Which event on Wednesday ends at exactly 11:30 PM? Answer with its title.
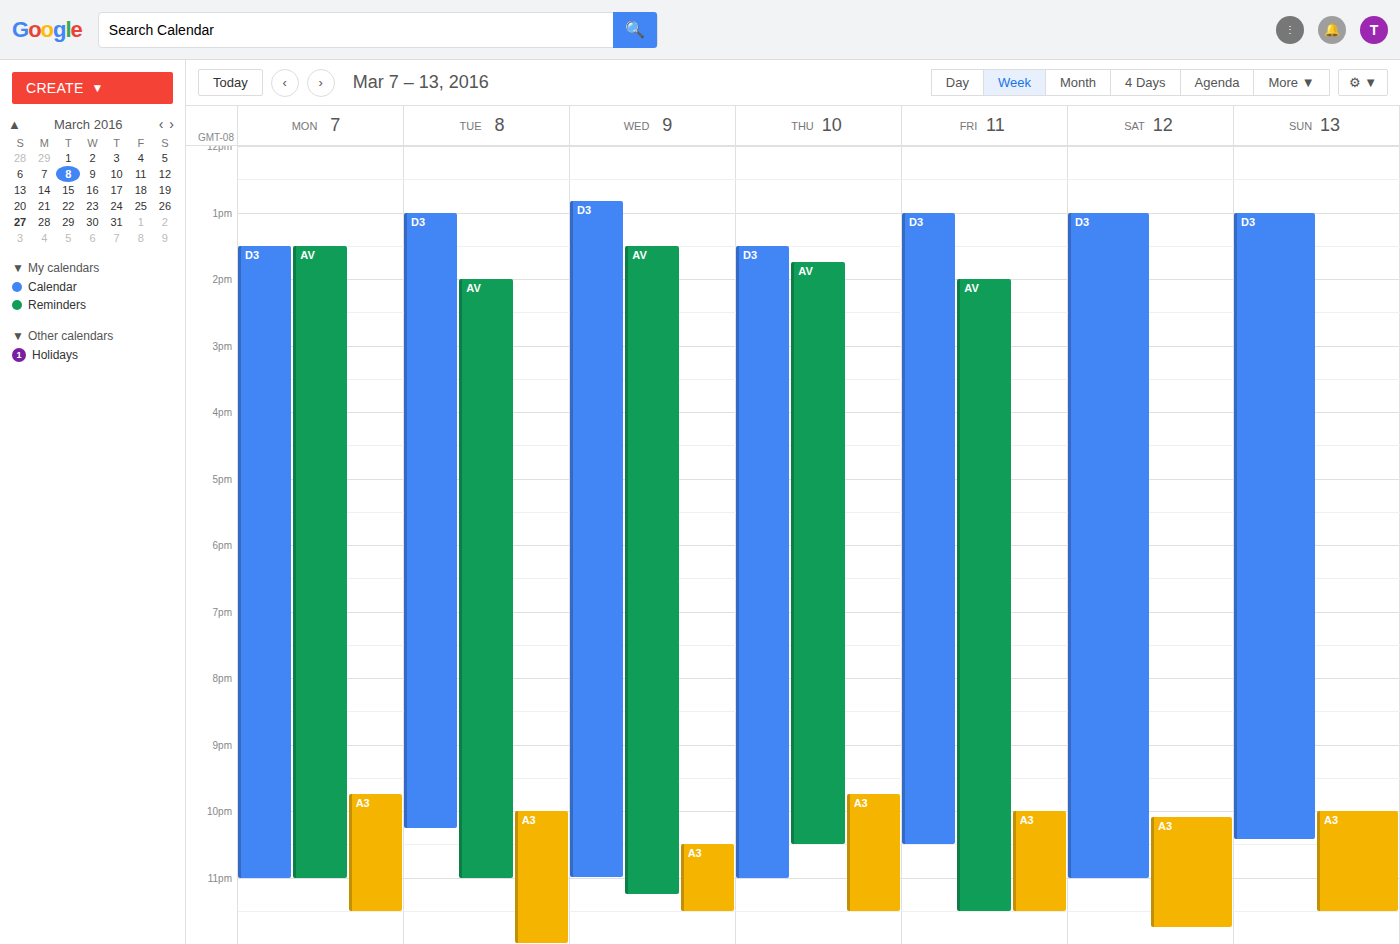
"A3"